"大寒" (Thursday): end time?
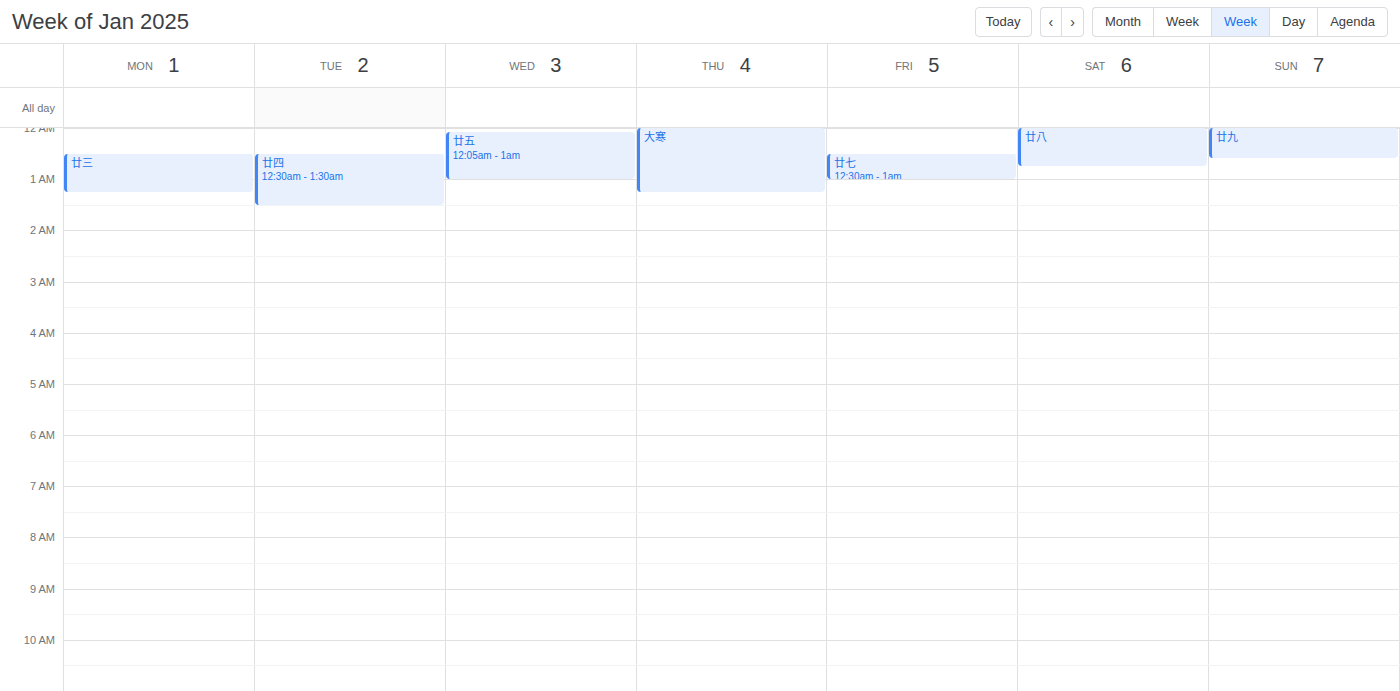
1:15 AM